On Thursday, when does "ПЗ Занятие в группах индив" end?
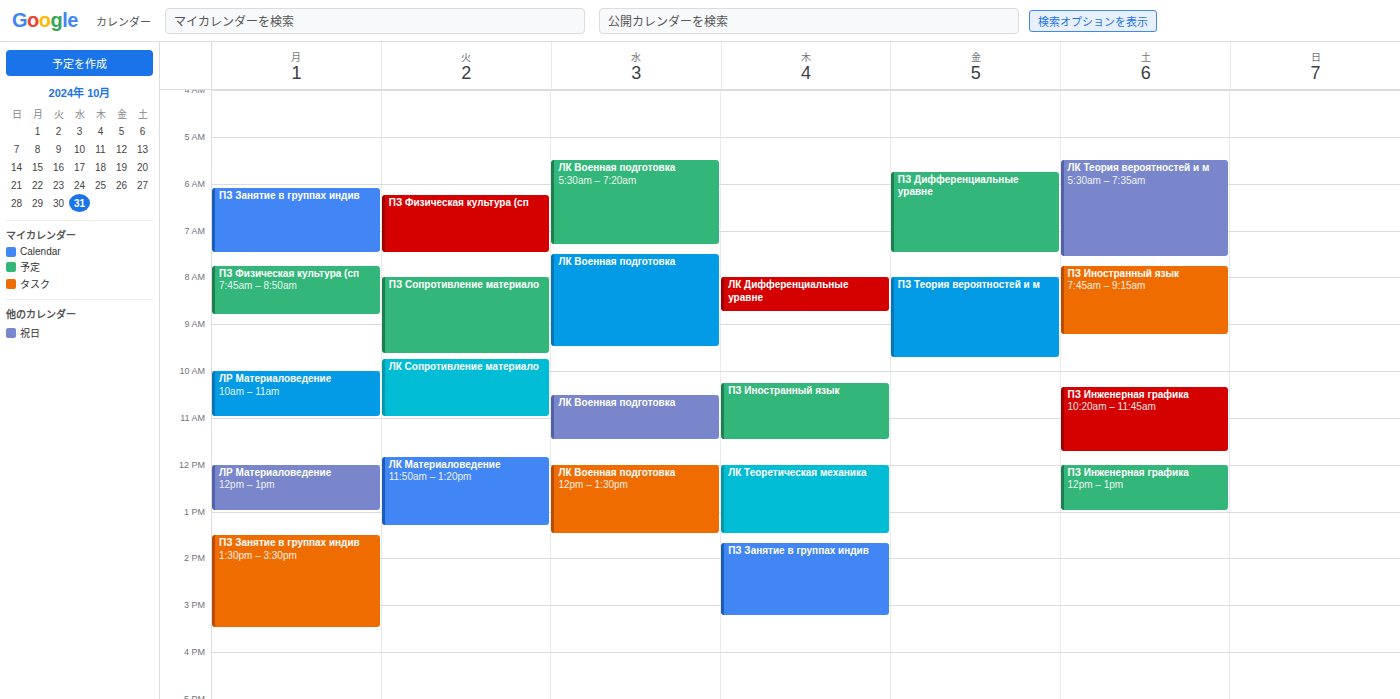
15:15